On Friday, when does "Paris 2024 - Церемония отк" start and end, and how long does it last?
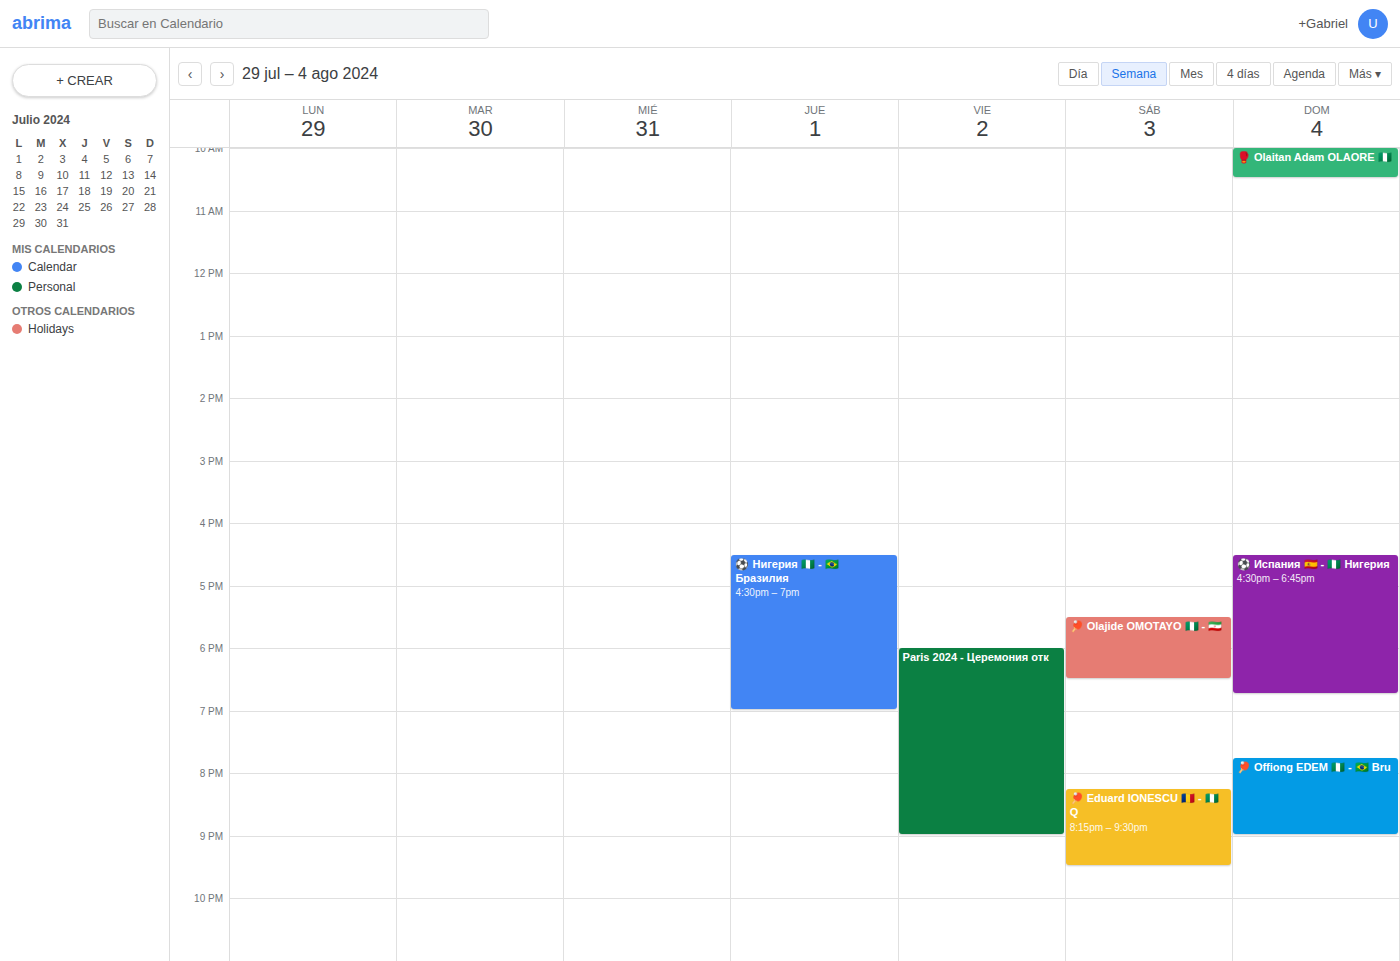
6:00 PM to 9:00 PM, 3 hours